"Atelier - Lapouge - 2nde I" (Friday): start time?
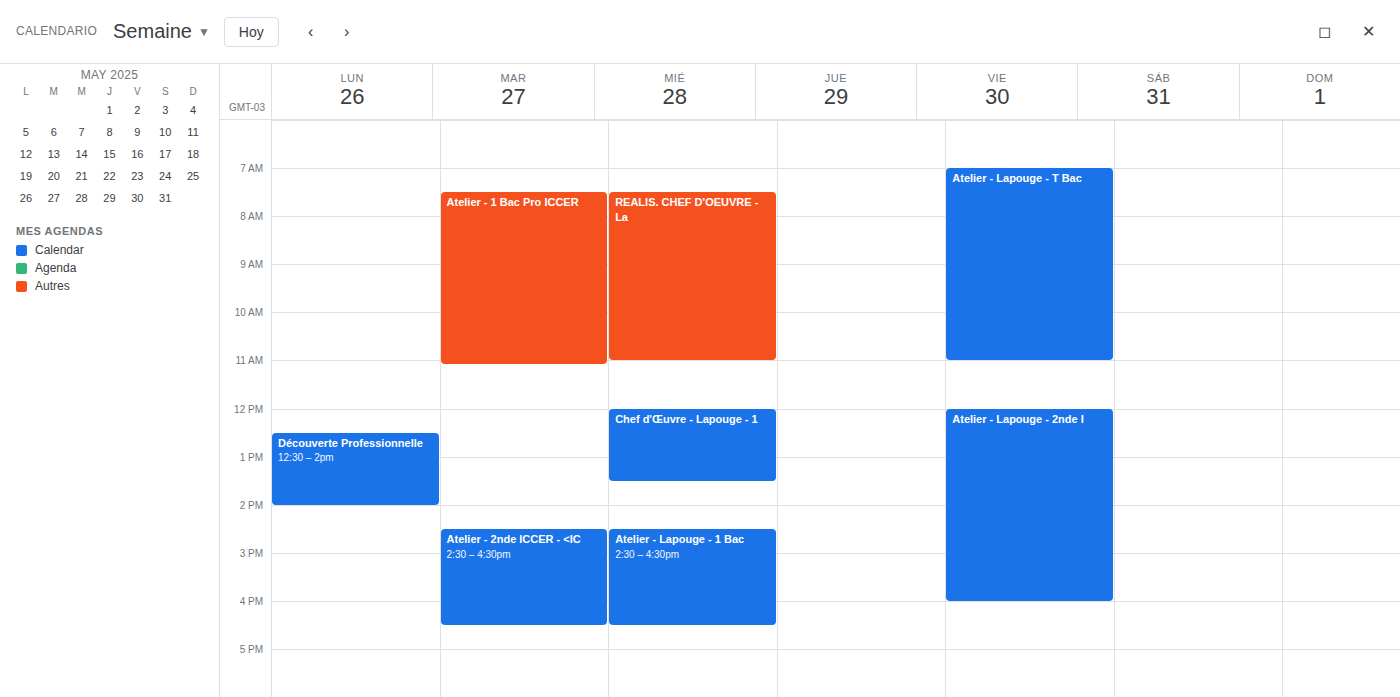
12:00 PM